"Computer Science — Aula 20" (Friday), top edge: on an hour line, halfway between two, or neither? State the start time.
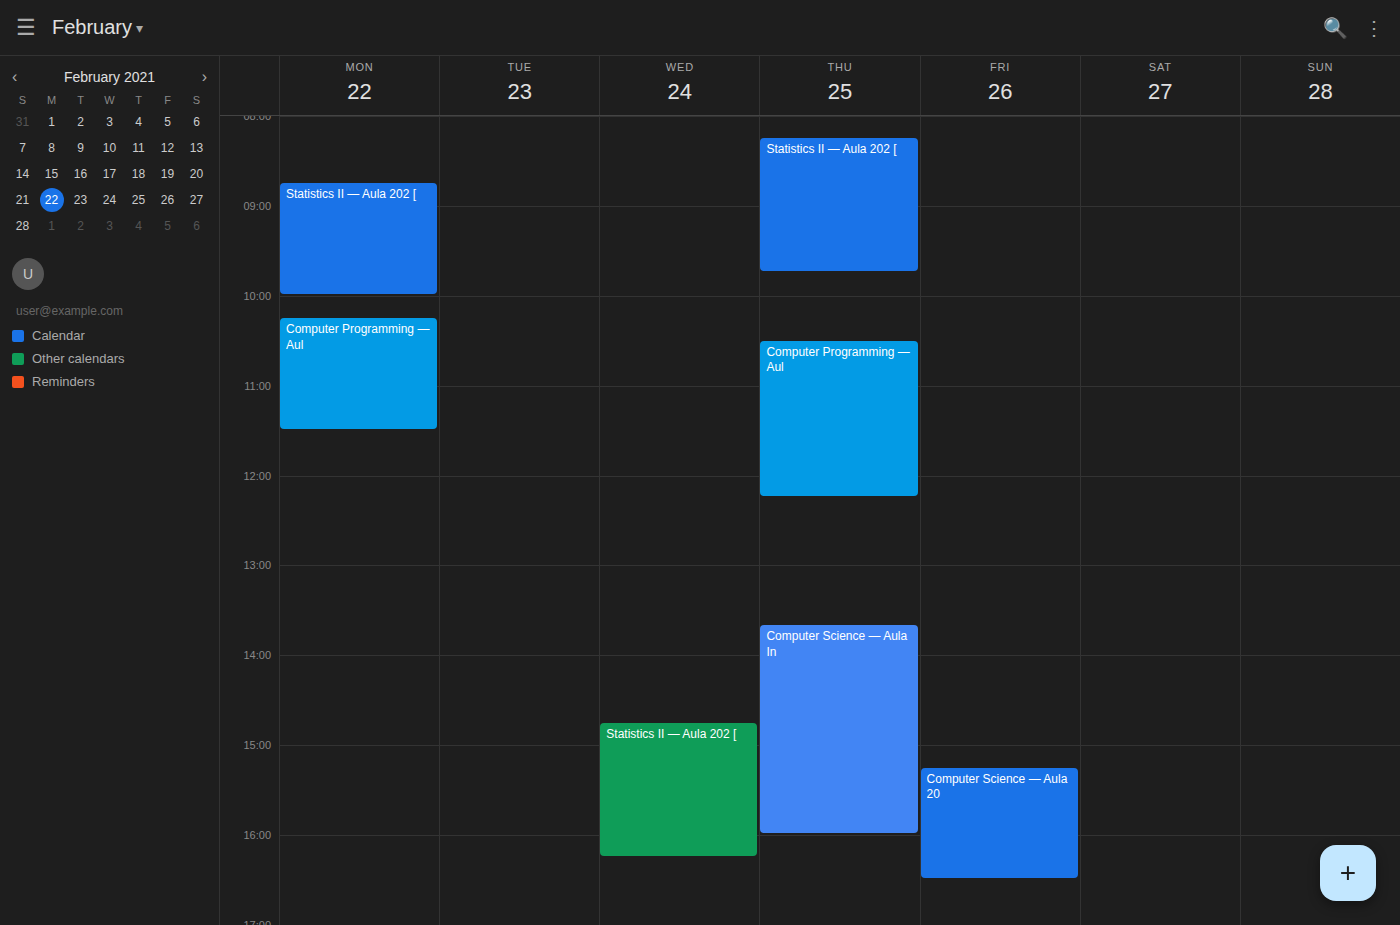
3:15 PM -- neither: a quarter of the way from the 3 PM line to the 4 PM line.